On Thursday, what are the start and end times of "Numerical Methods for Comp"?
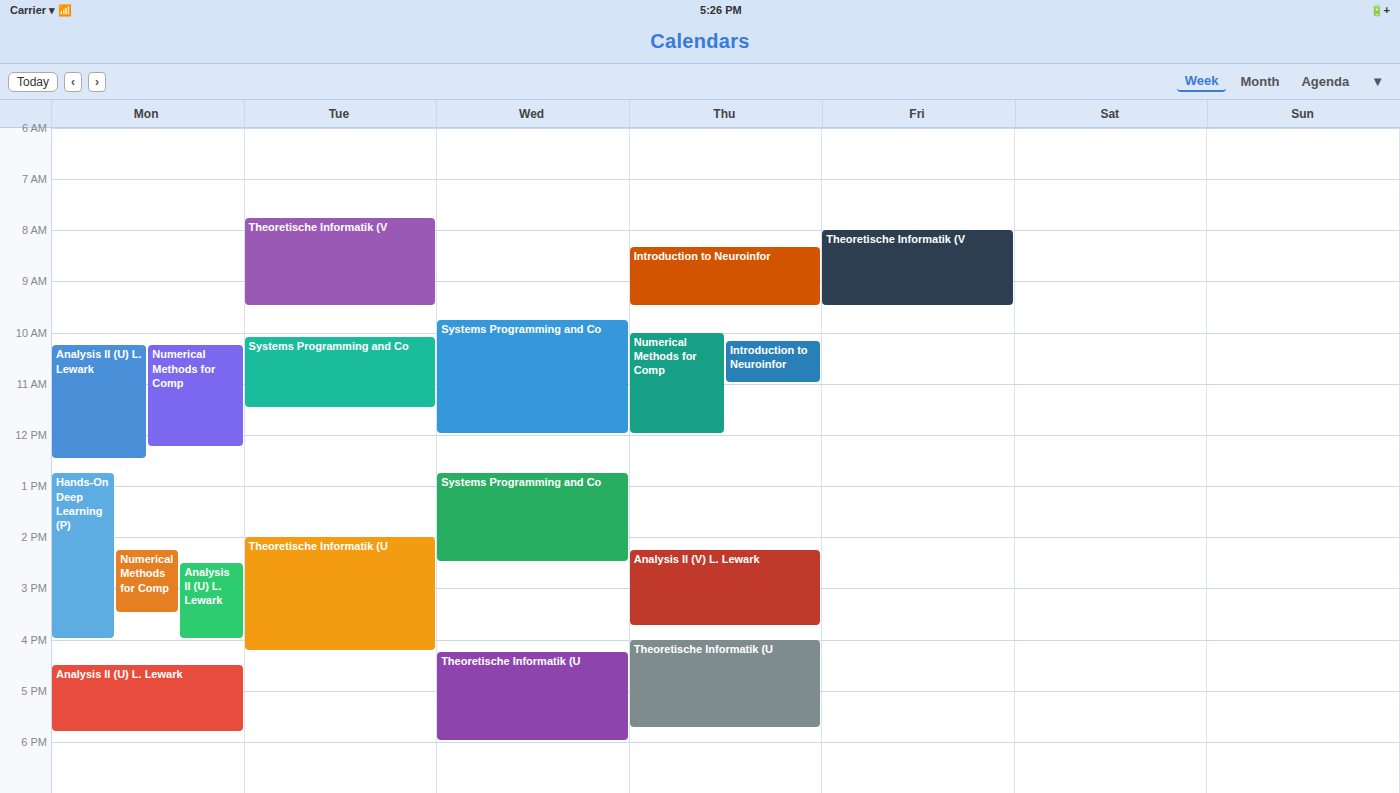
10:00 AM to 12:00 PM